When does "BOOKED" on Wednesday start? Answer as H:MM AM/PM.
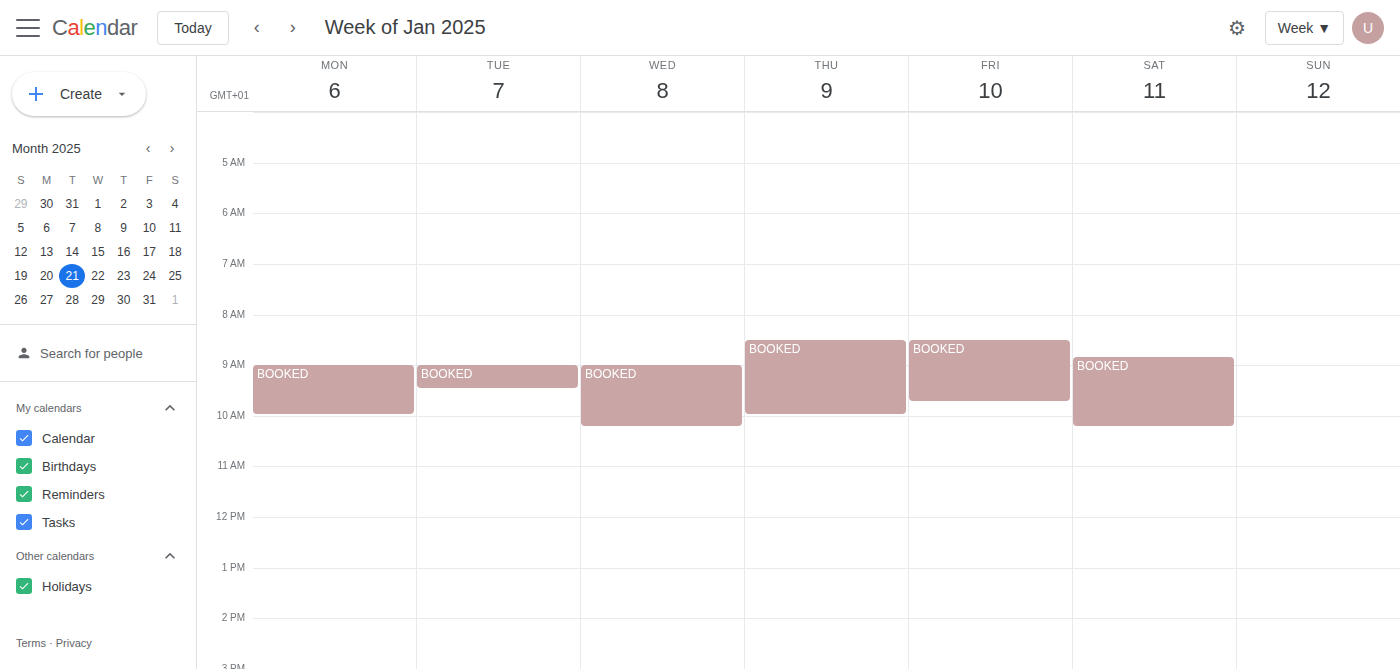
9:00 AM